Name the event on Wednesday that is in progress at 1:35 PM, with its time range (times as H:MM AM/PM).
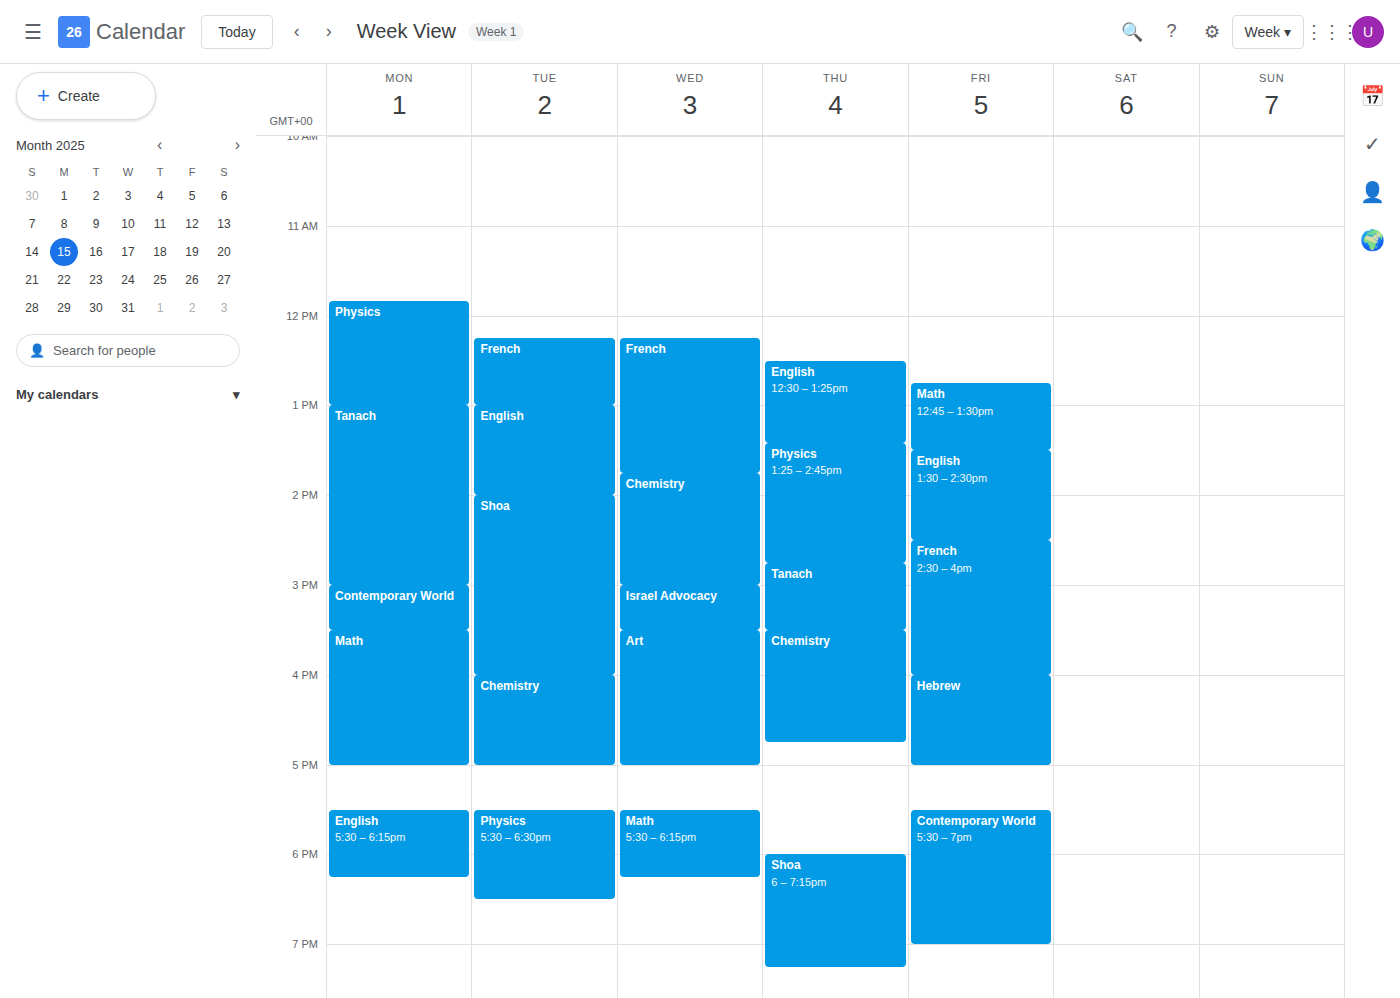
"French", 12:15 PM to 1:45 PM